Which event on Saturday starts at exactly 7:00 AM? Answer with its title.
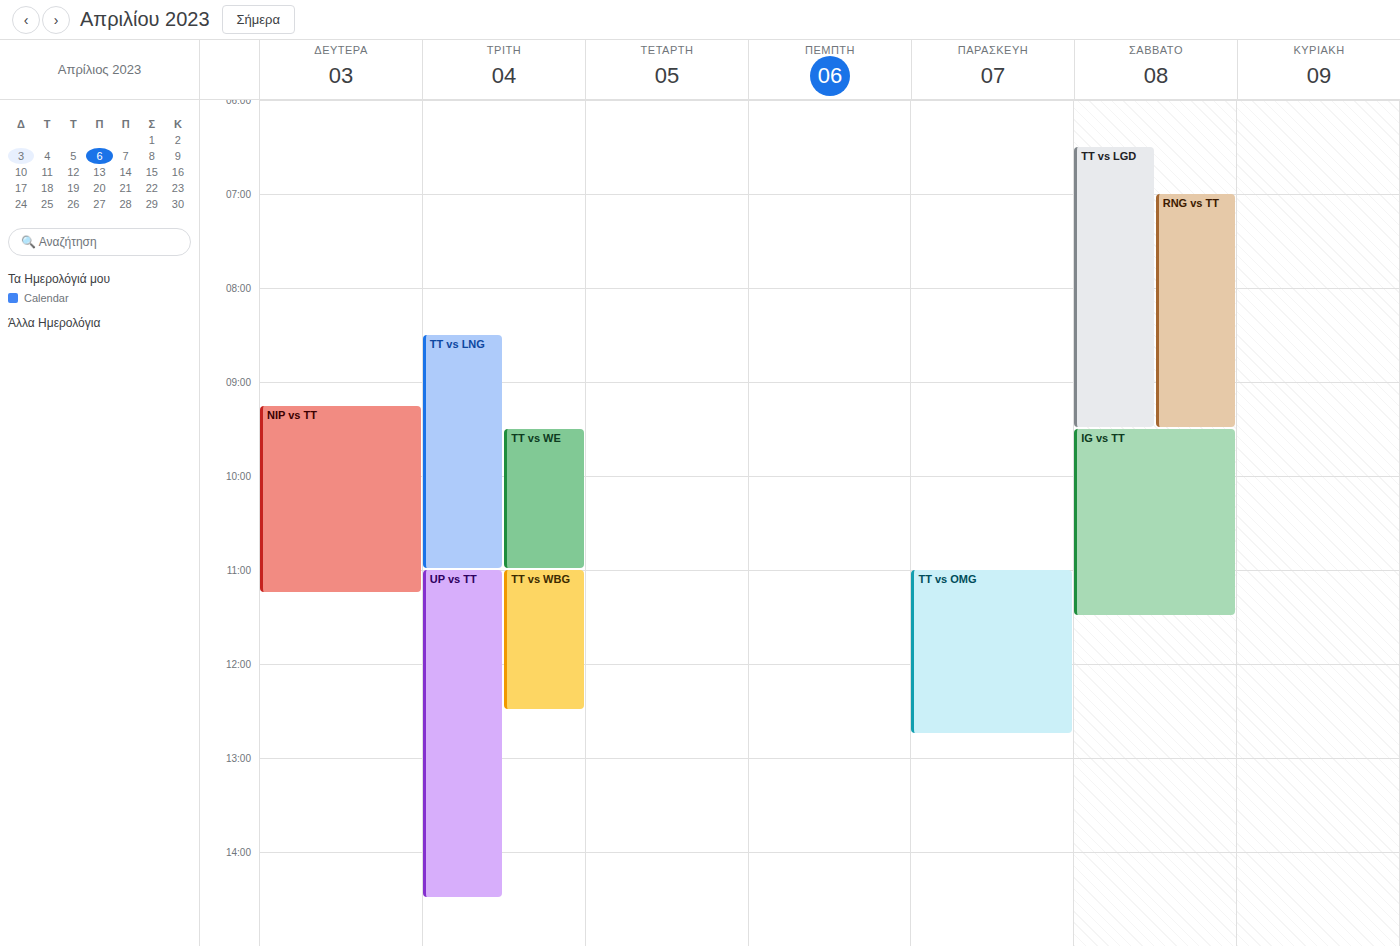
"RNG vs TT"